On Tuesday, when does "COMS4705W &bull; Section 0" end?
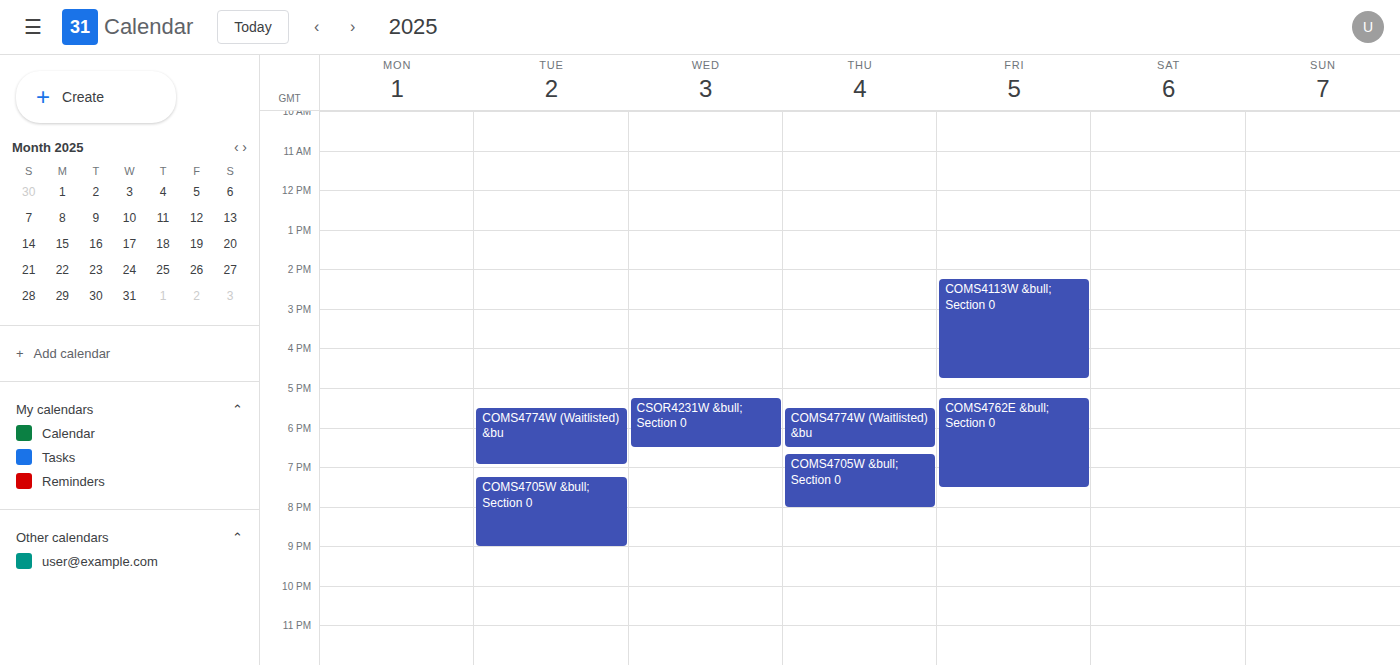
9:00 PM